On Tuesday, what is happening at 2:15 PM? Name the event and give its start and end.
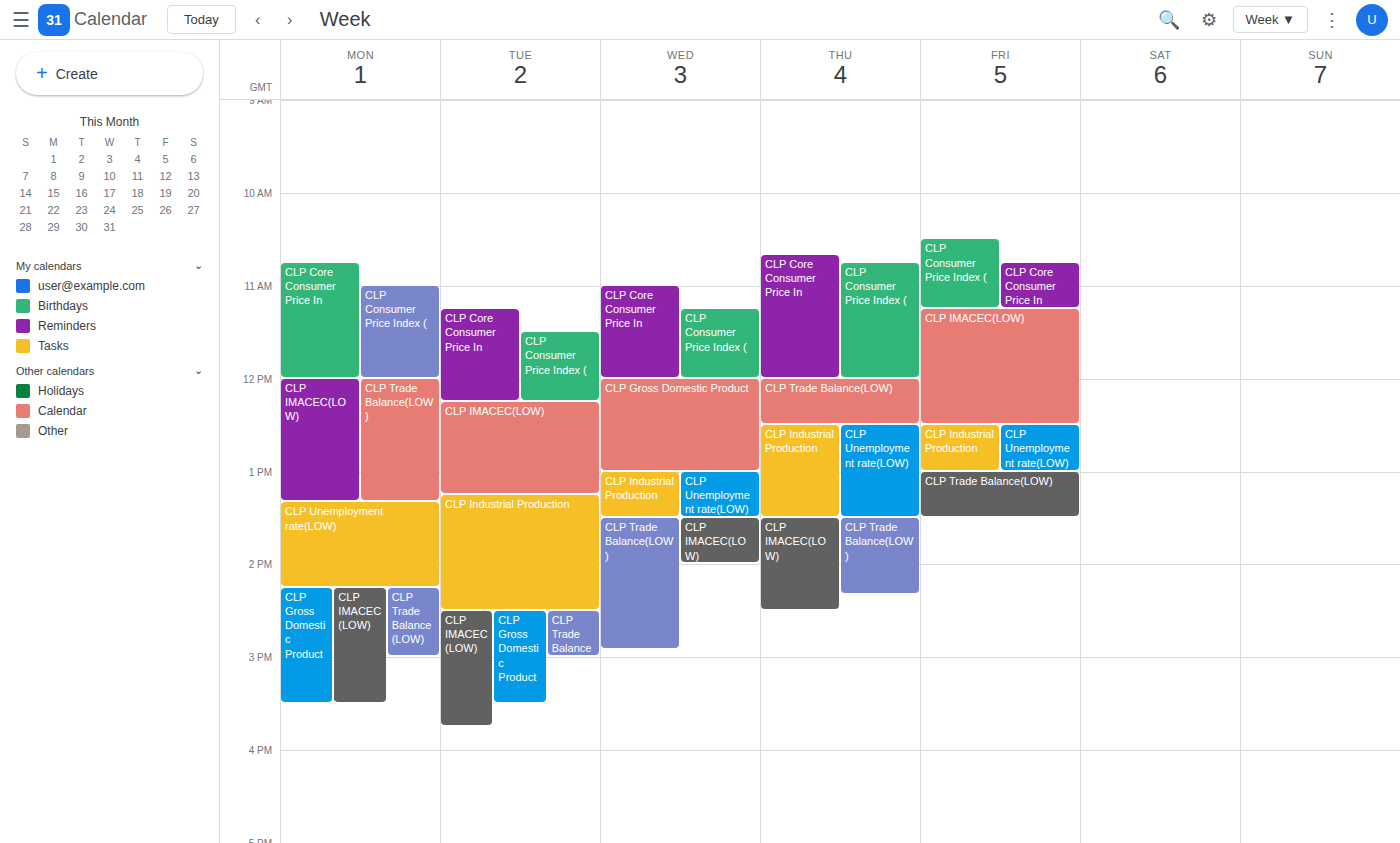
"CLP Industrial Production", 1:15 PM to 2:30 PM